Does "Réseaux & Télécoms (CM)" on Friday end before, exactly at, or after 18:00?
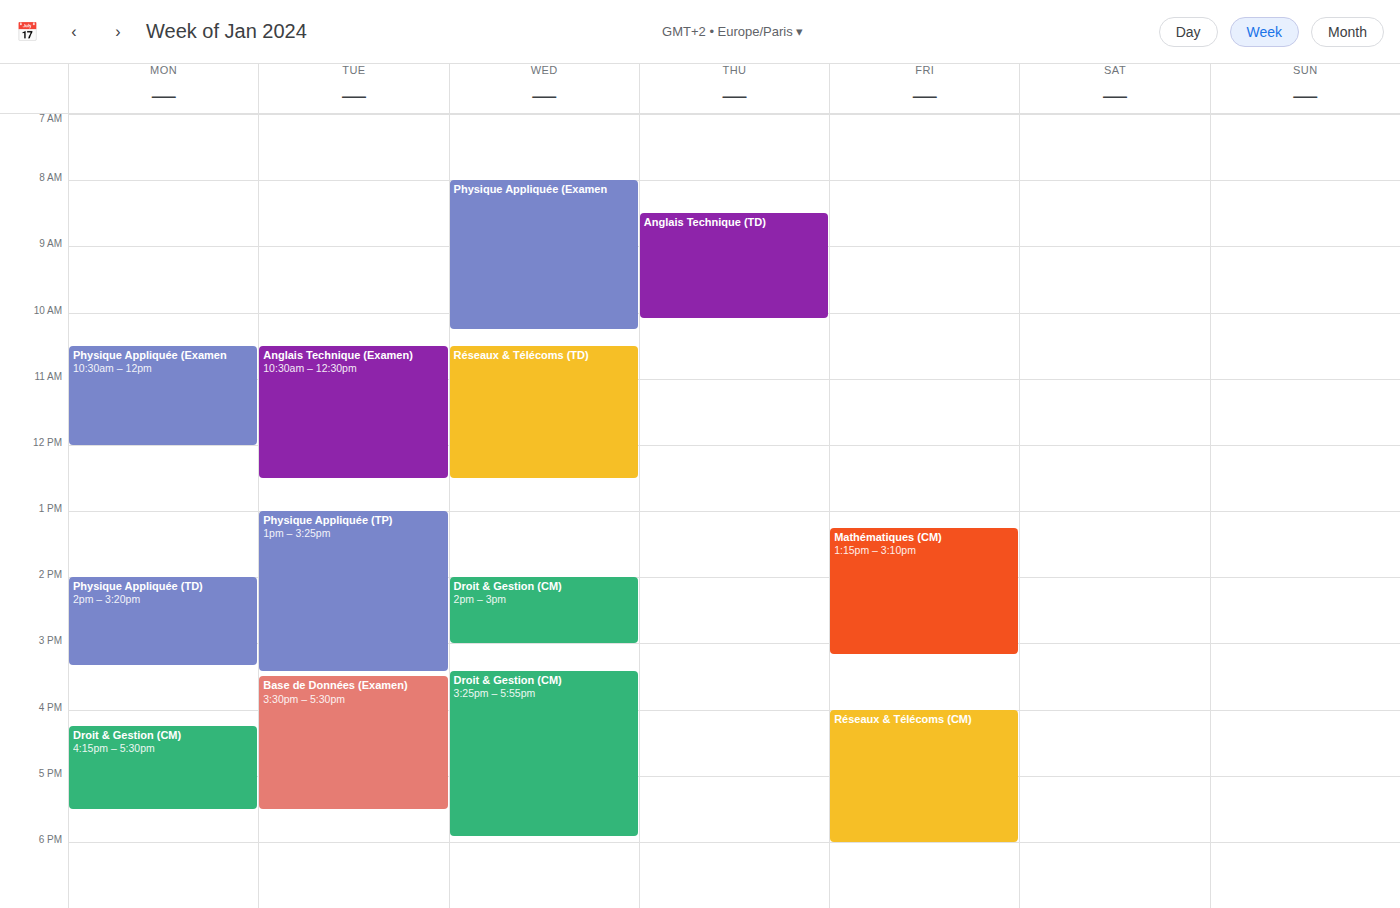
18:00 -- exactly at 18:00, on the 18:00 line.